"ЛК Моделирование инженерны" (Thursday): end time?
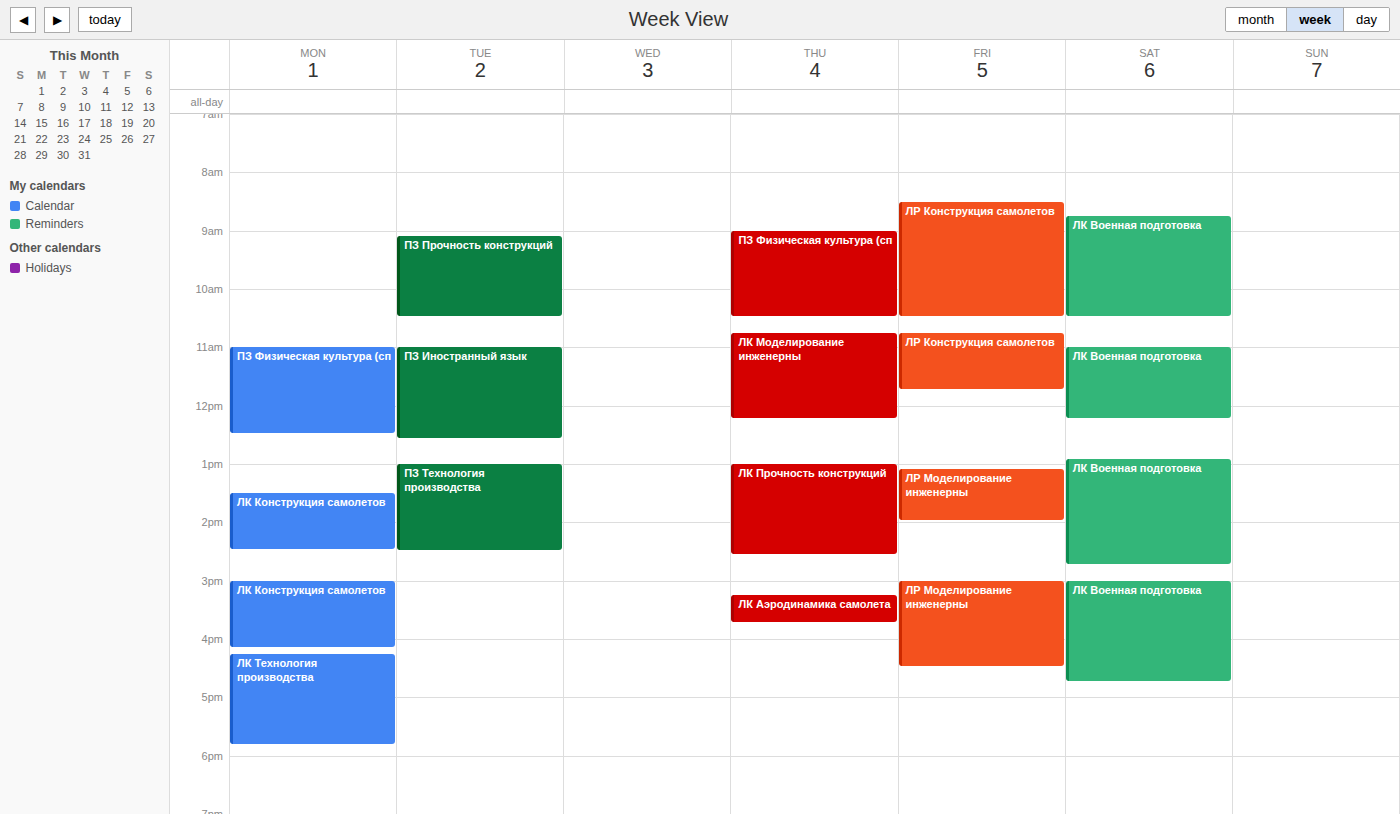
12:15 PM